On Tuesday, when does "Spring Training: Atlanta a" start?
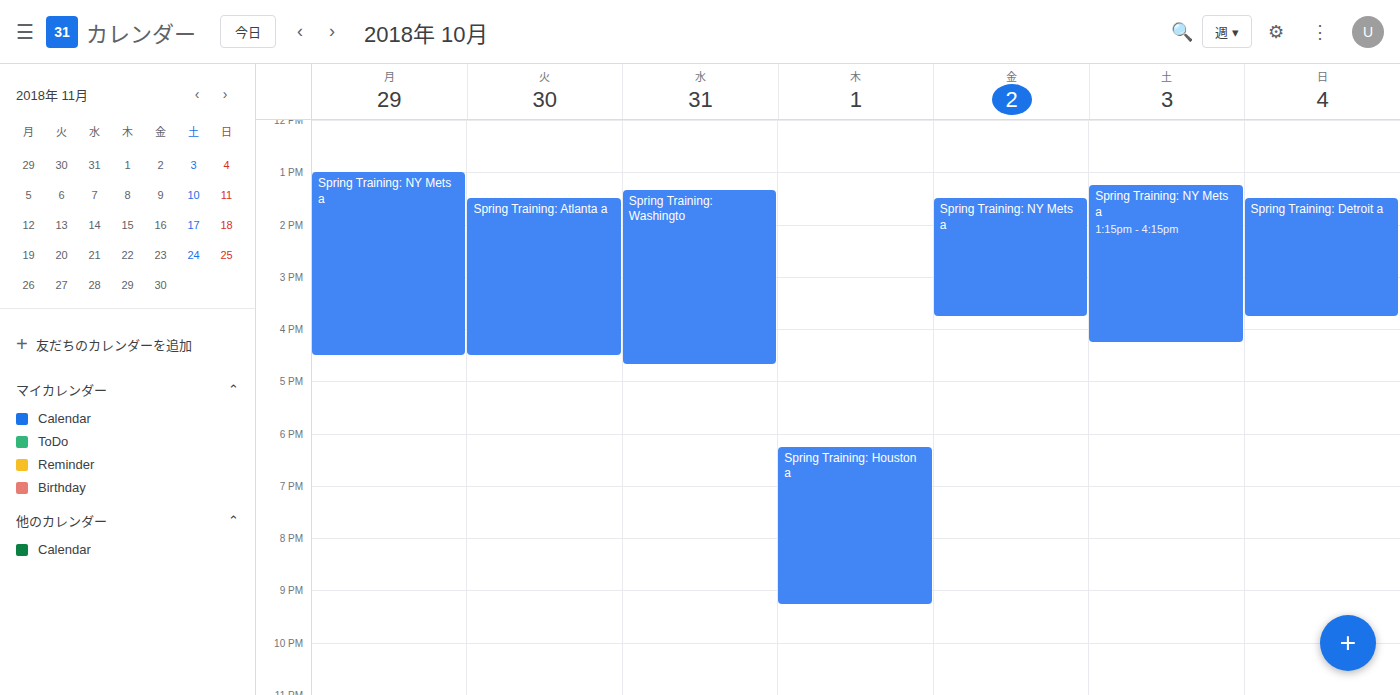
1:30 PM